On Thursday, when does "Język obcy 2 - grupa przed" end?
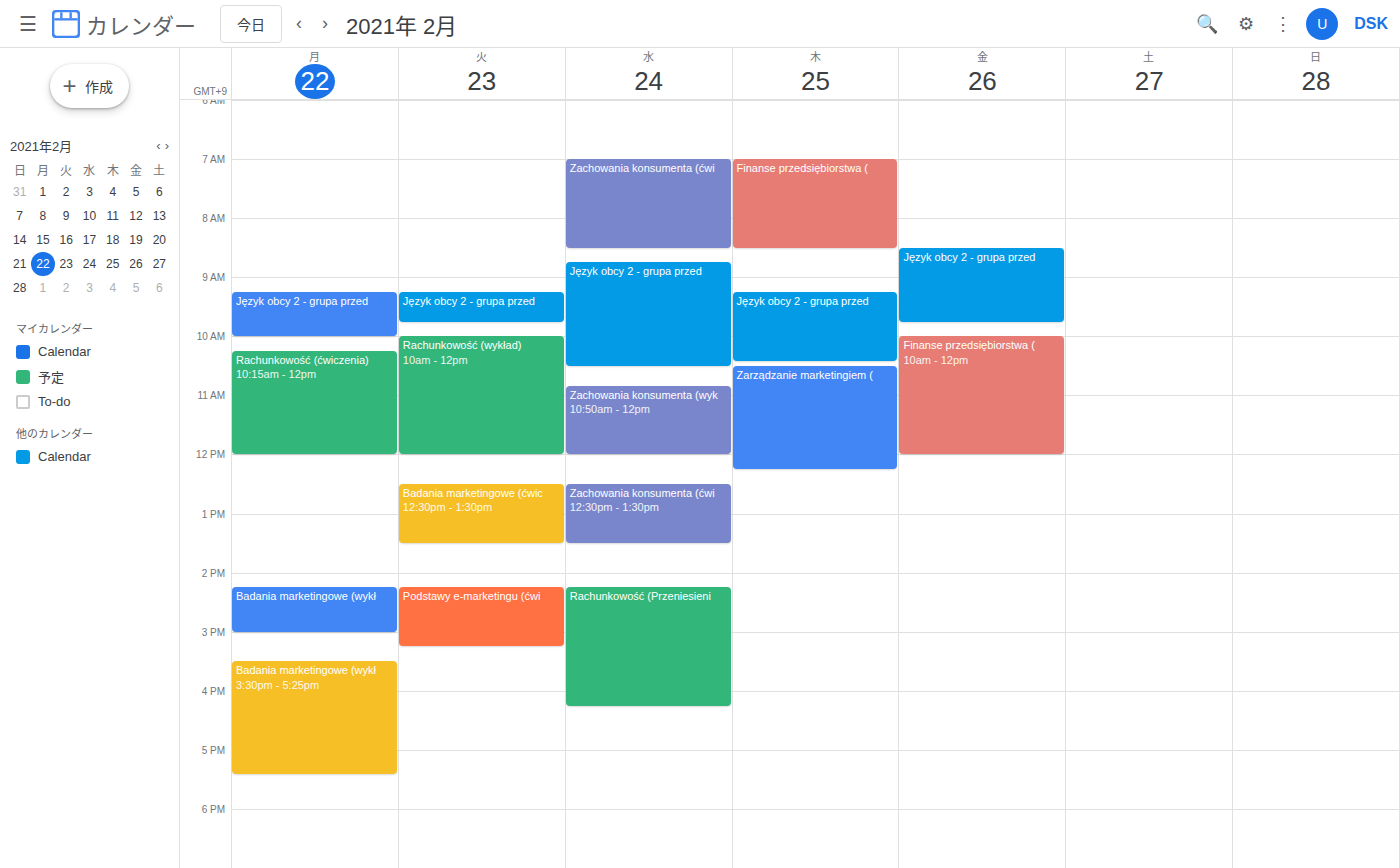
10:25